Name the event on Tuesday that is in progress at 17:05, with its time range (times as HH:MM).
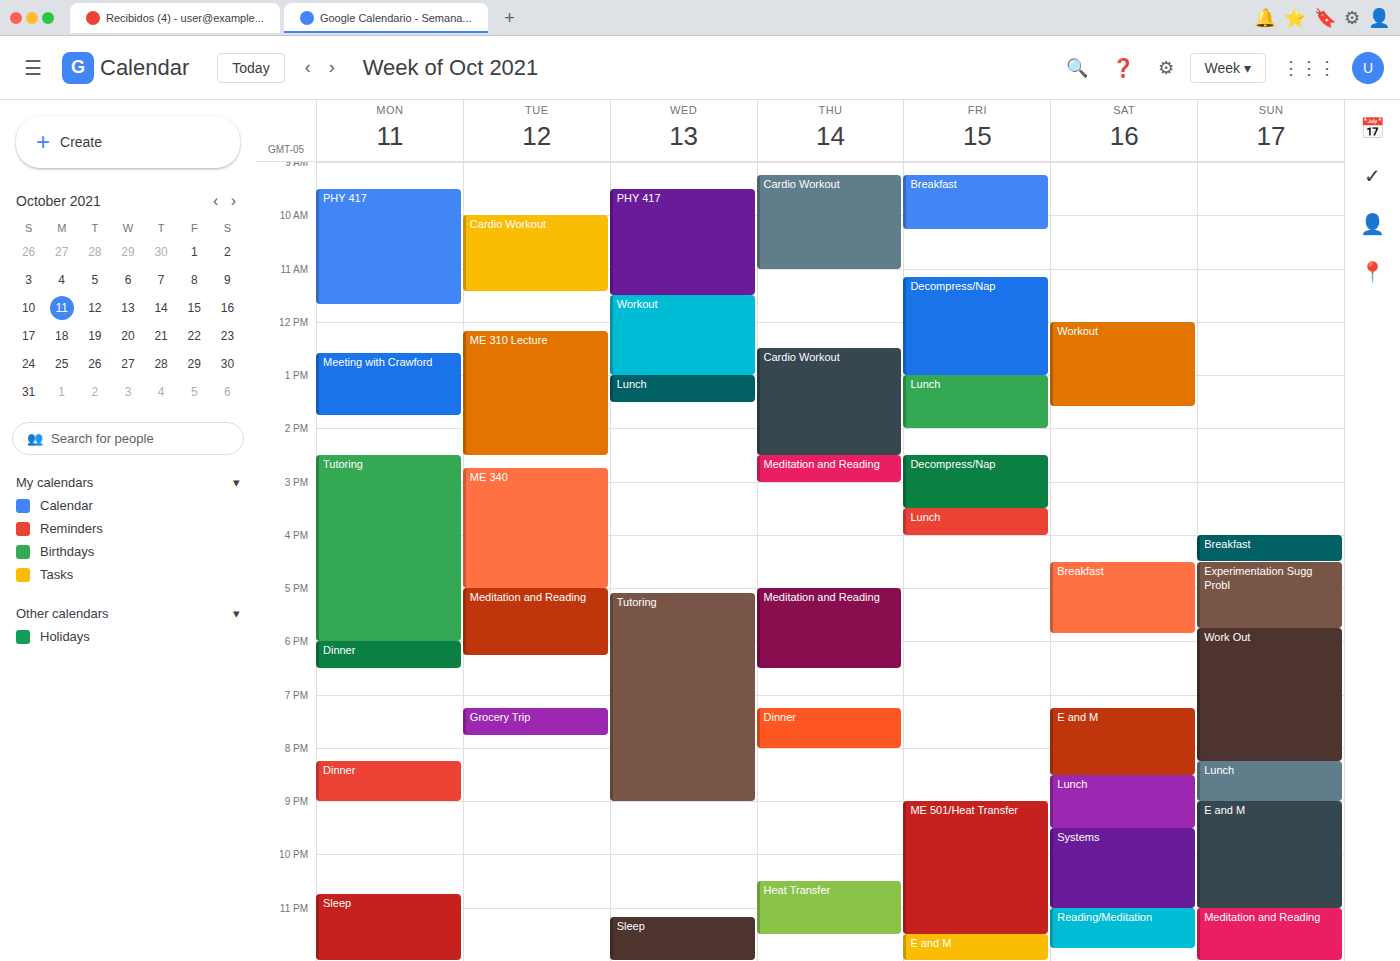
"Meditation and Reading", 17:00 to 18:15